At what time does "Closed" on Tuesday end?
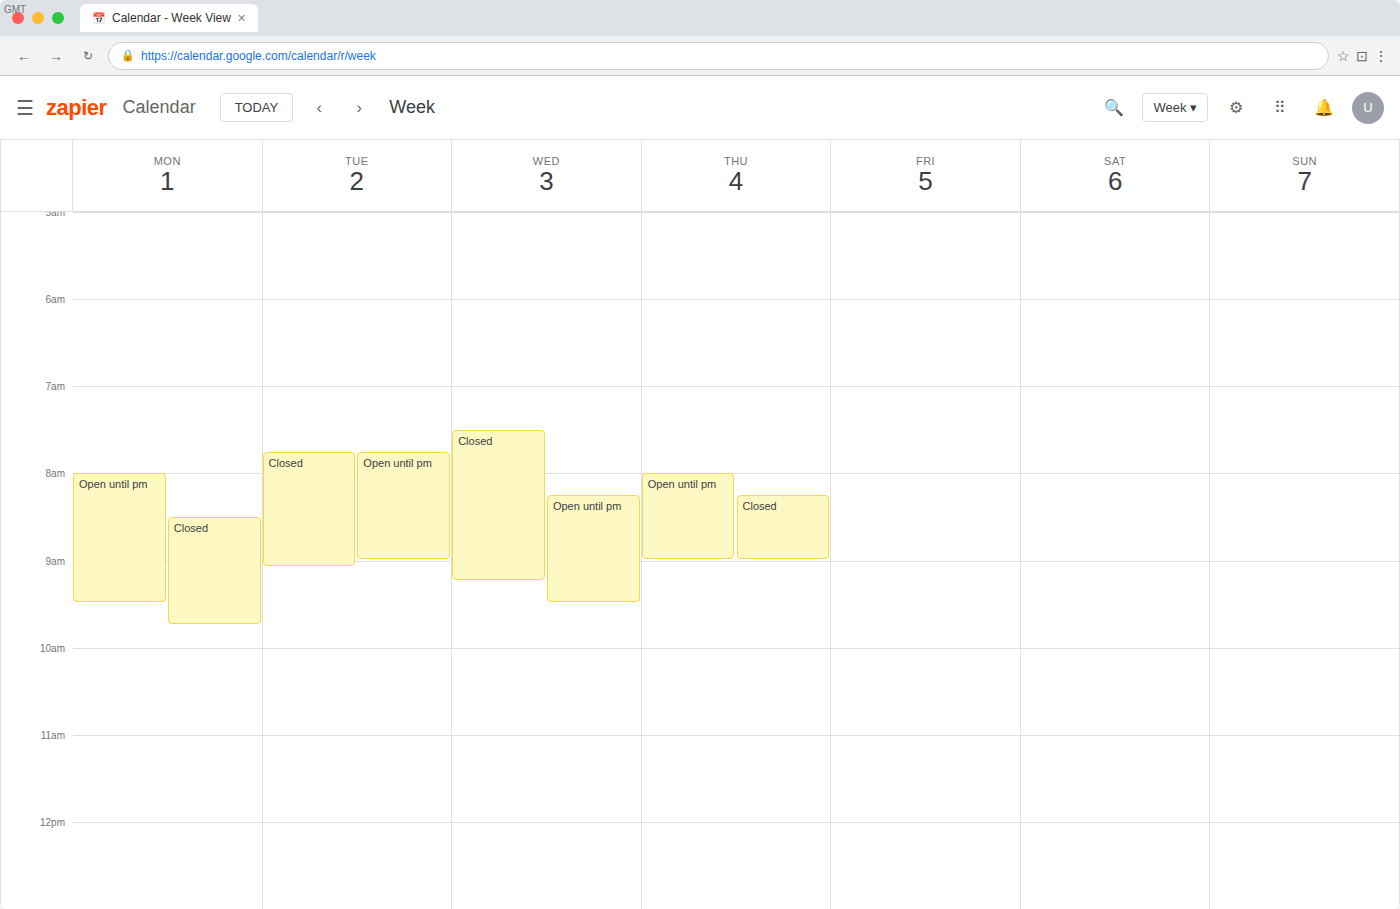
9:05 AM